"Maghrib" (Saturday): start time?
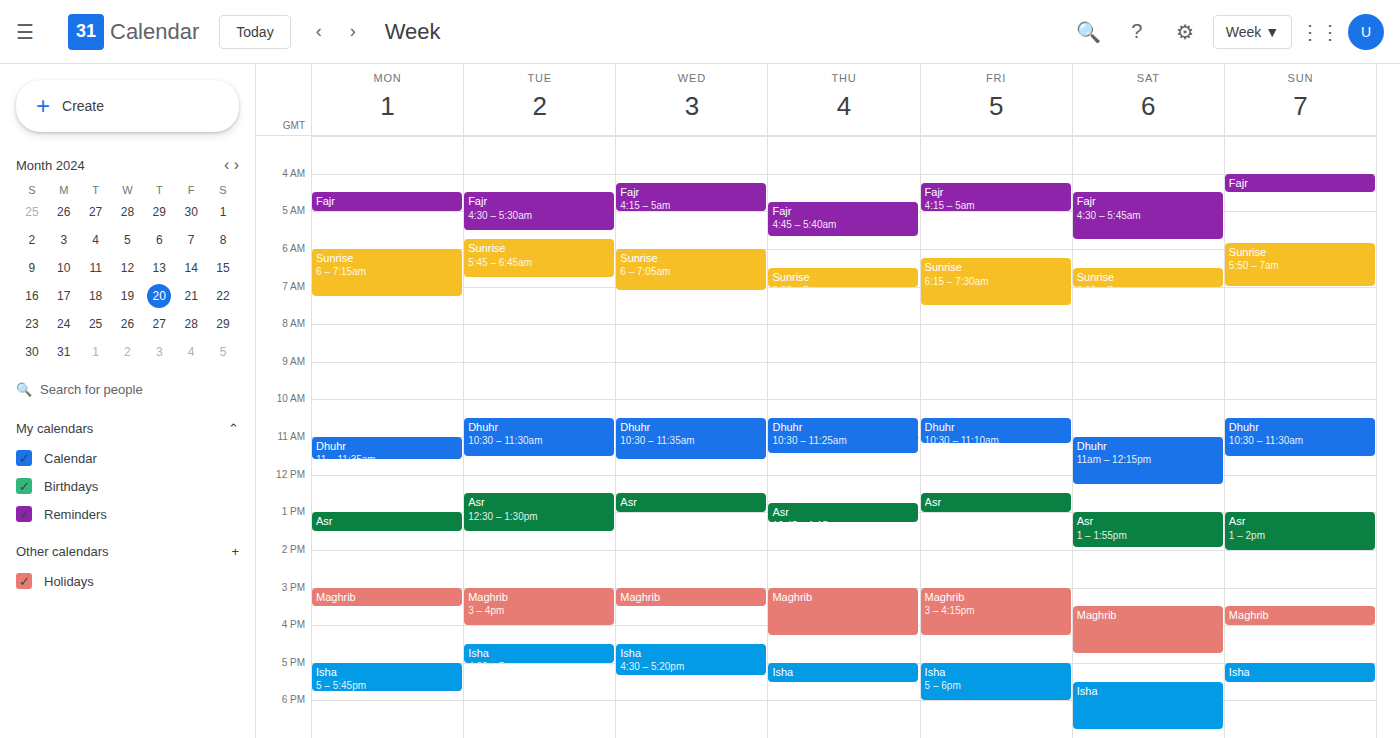
3:30 PM